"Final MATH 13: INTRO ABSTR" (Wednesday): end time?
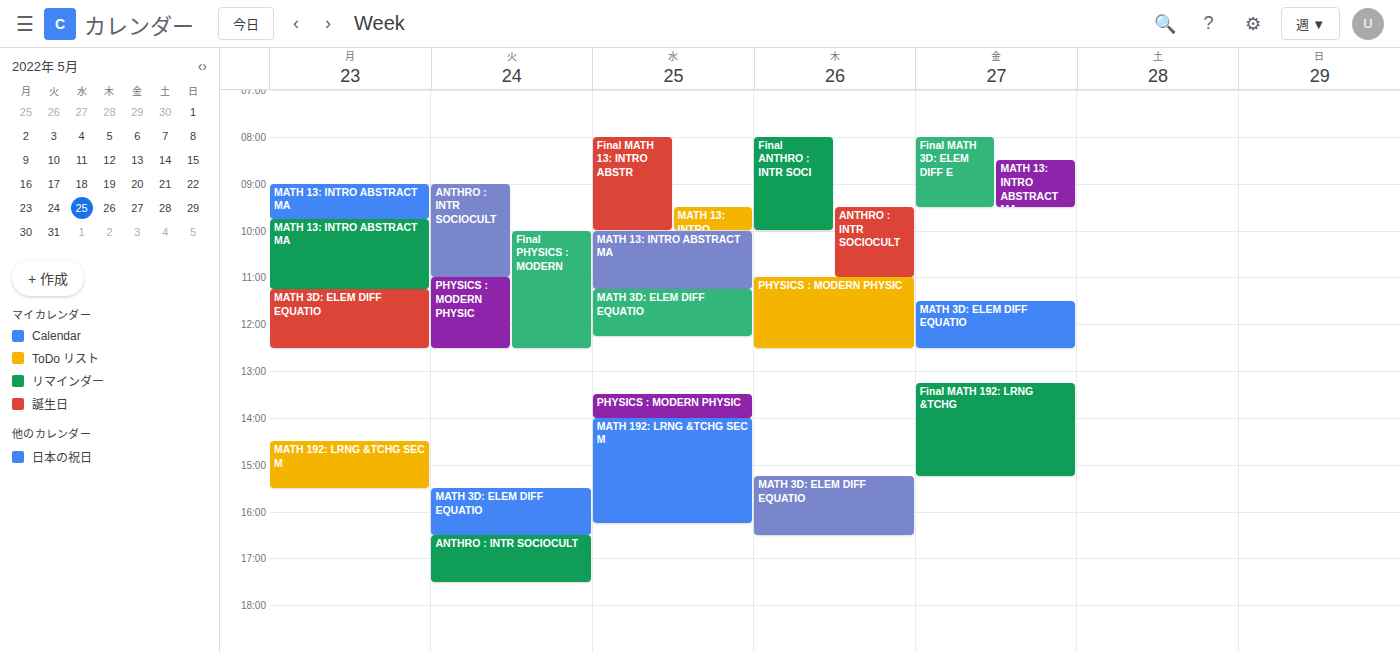
10:00 AM